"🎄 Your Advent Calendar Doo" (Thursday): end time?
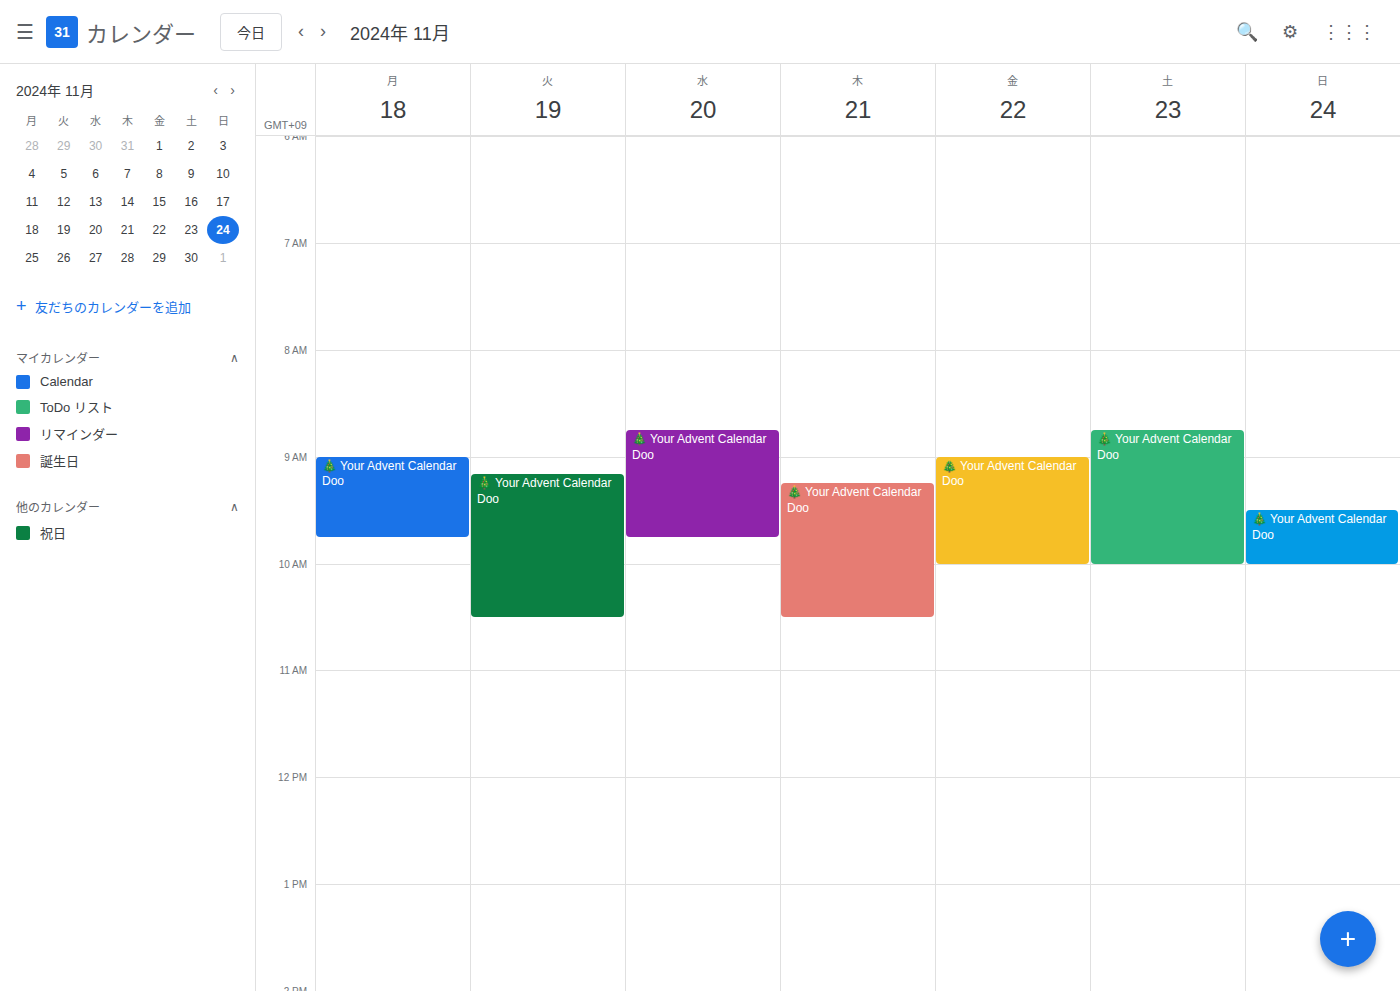
10:30 AM